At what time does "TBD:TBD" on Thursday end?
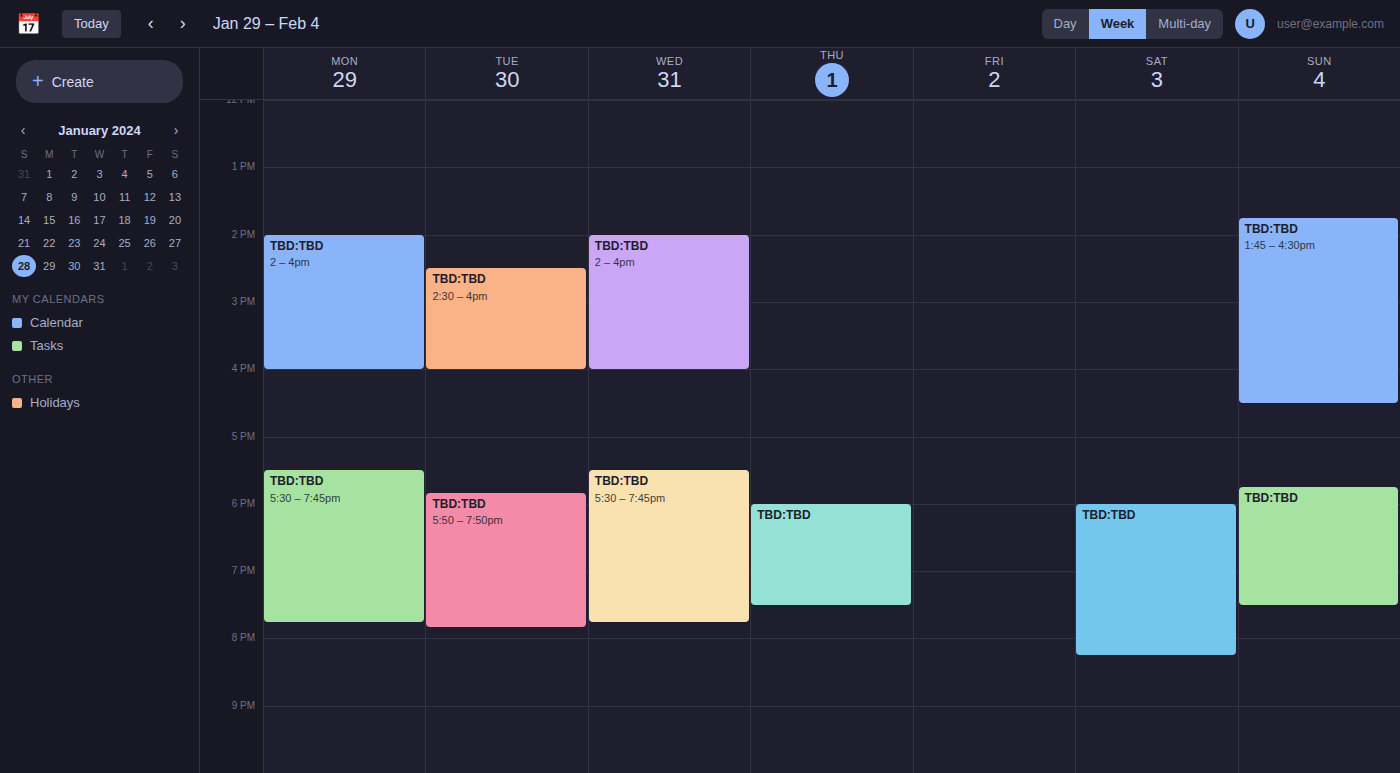
7:30 PM